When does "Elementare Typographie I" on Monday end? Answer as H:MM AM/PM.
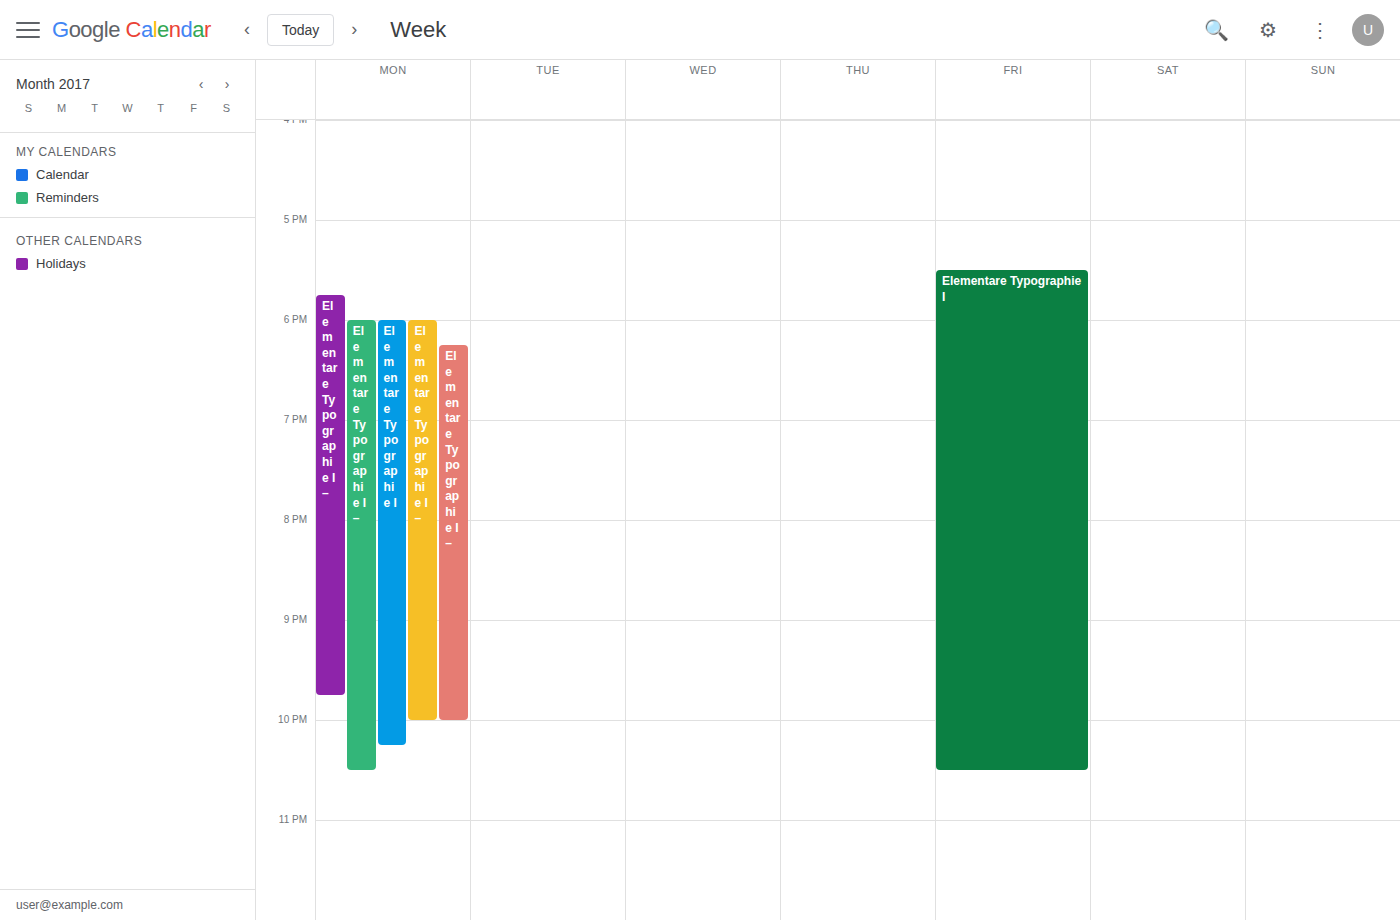
10:15 PM